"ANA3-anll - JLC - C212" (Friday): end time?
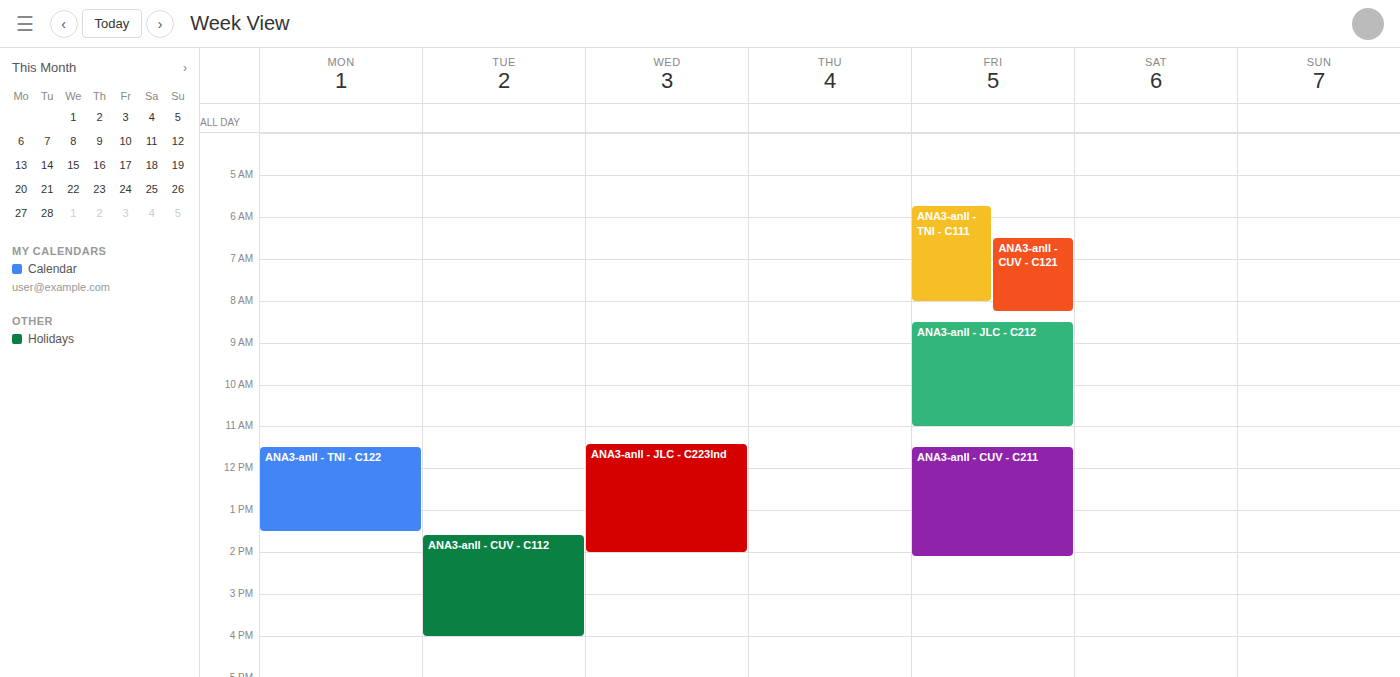
11:00 AM